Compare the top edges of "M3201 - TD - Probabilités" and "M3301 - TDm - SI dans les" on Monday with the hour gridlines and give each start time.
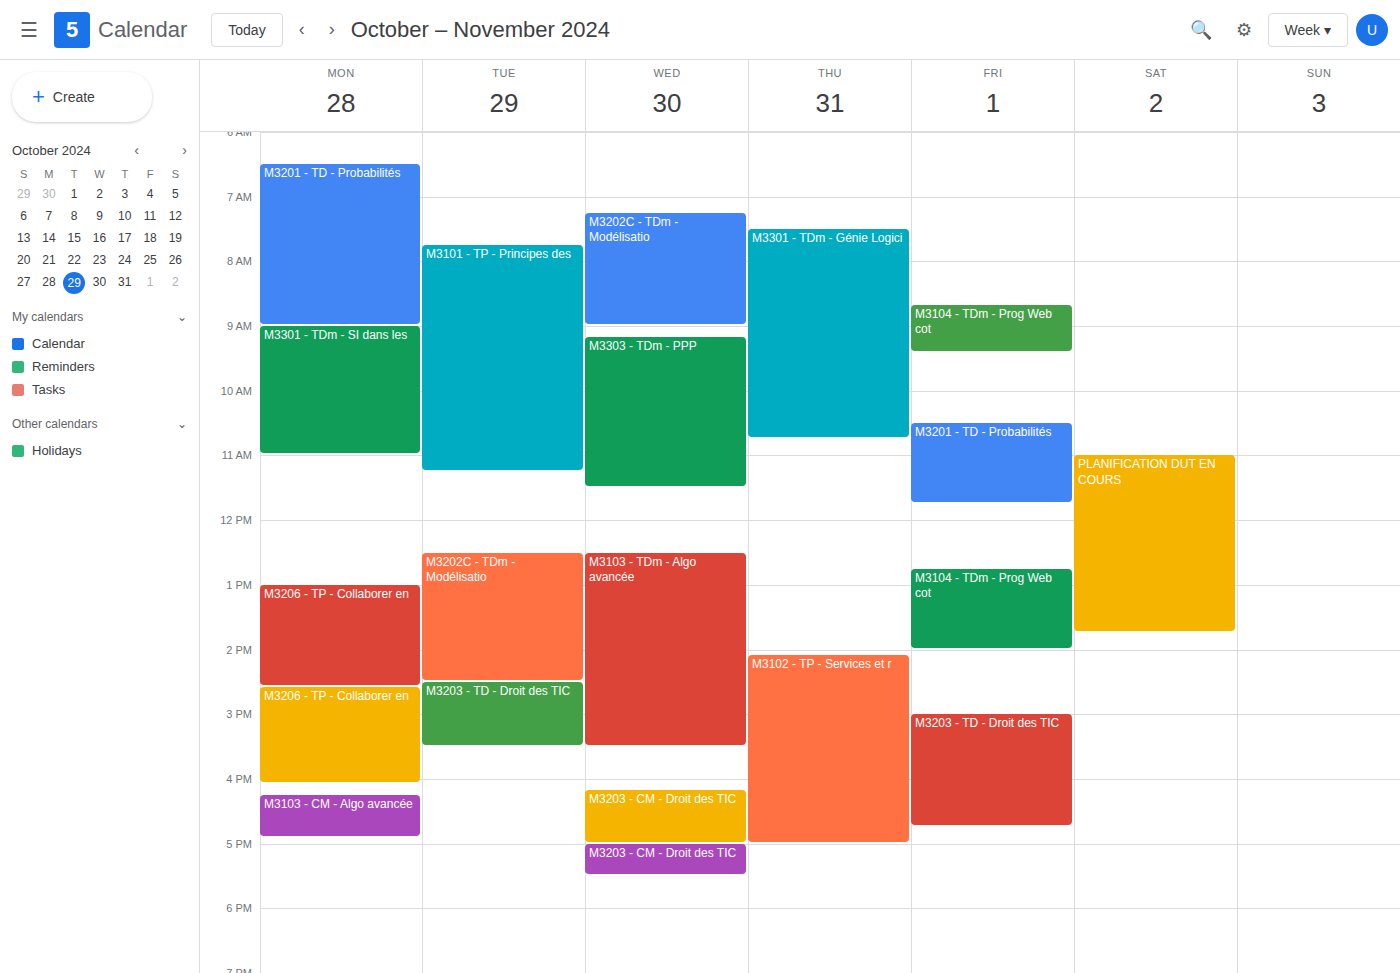
"M3201 - TD - Probabilités": 6:30 AM, halfway between the 6 AM and 7 AM lines. "M3301 - TDm - SI dans les": 9:00 AM, exactly on the 9 AM line.